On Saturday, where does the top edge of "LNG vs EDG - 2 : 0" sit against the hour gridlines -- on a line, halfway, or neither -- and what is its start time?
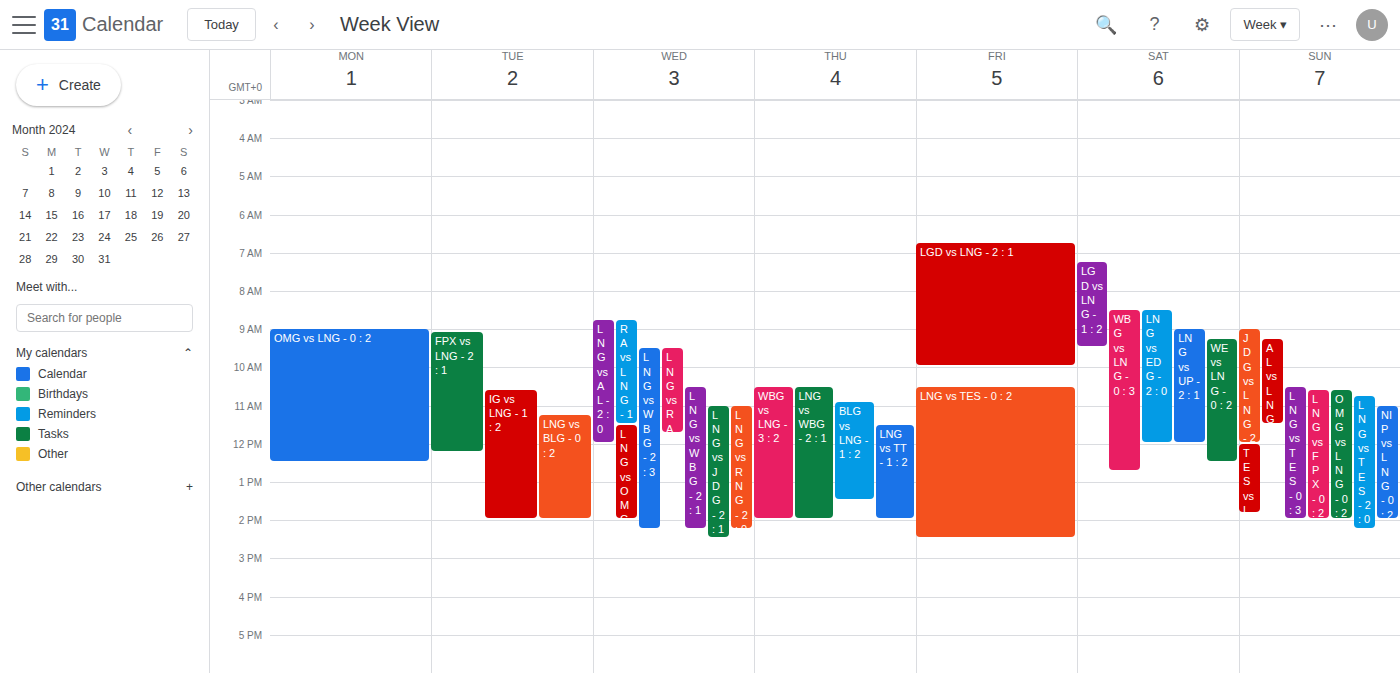
8:30 AM -- halfway between the 8 AM and 9 AM lines.